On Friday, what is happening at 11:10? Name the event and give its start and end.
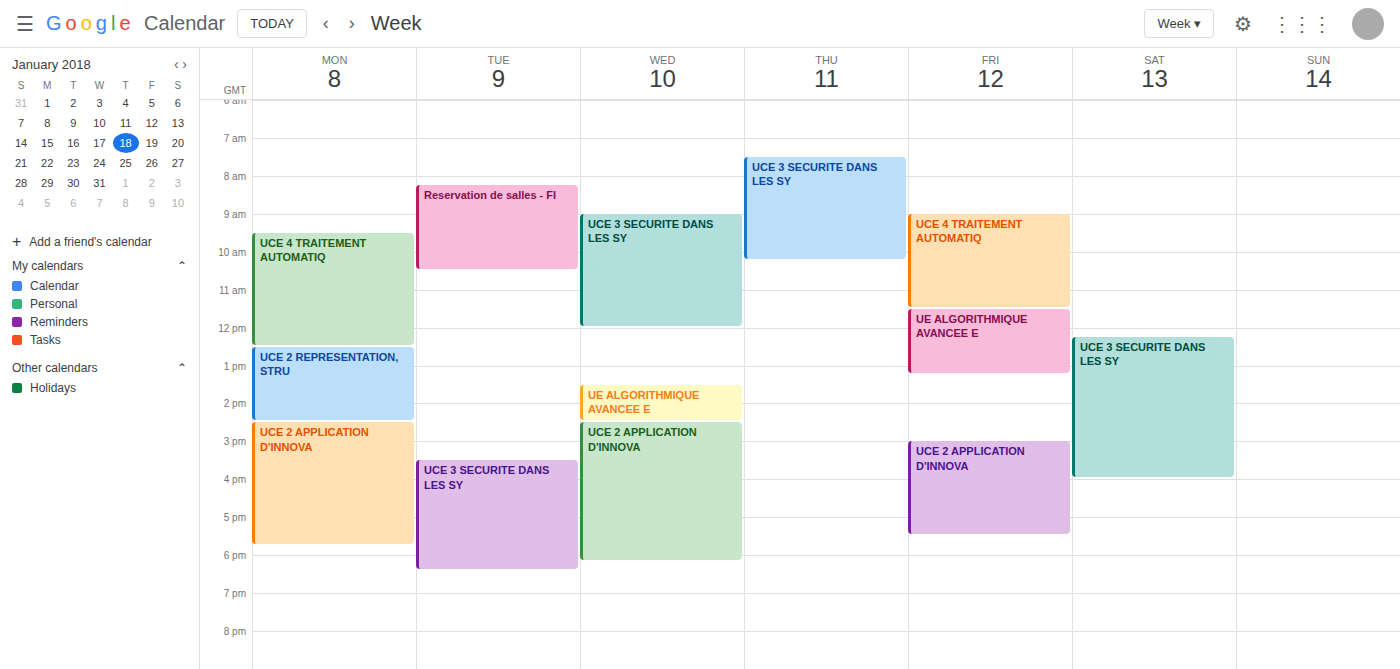
"UCE 4 TRAITEMENT AUTOMATIQ", 09:00 to 11:30